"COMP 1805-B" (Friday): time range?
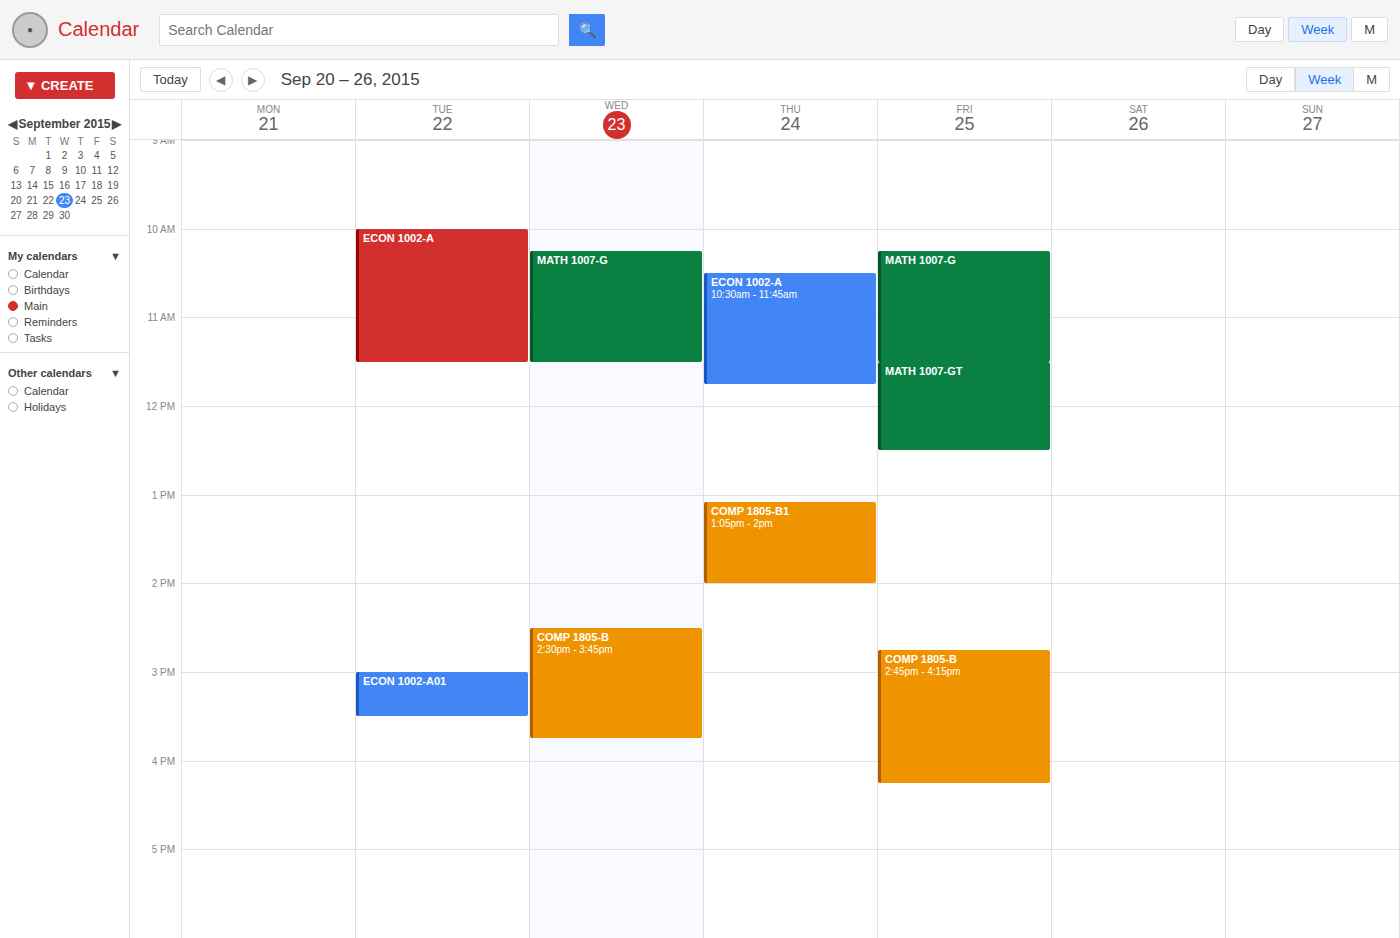
2:45 PM to 4:15 PM